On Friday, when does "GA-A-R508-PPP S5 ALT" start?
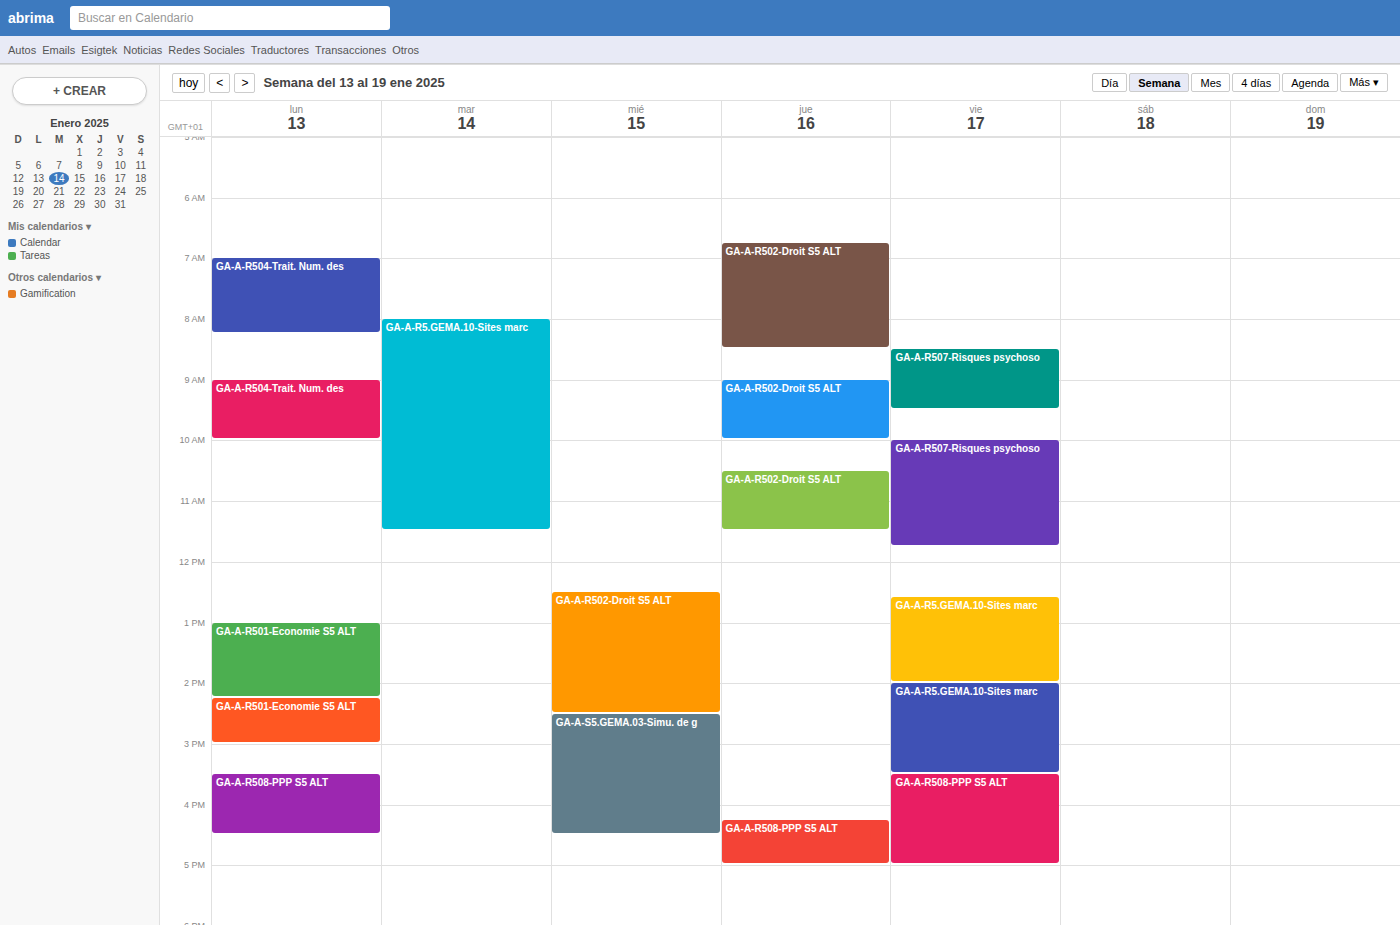
3:30 PM